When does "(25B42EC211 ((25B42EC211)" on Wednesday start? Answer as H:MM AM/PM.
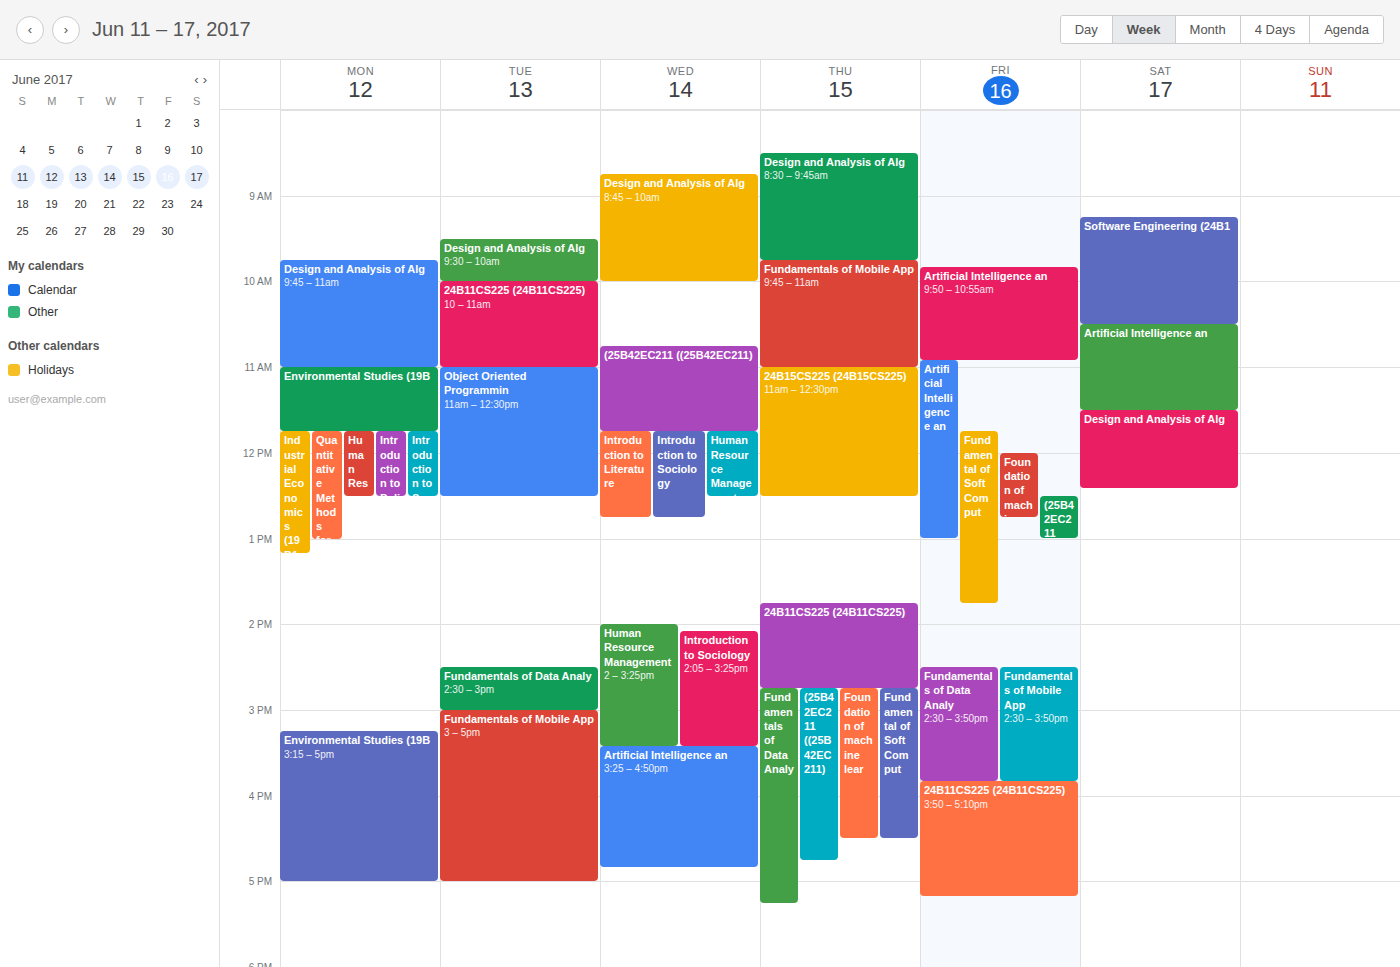
10:45 AM